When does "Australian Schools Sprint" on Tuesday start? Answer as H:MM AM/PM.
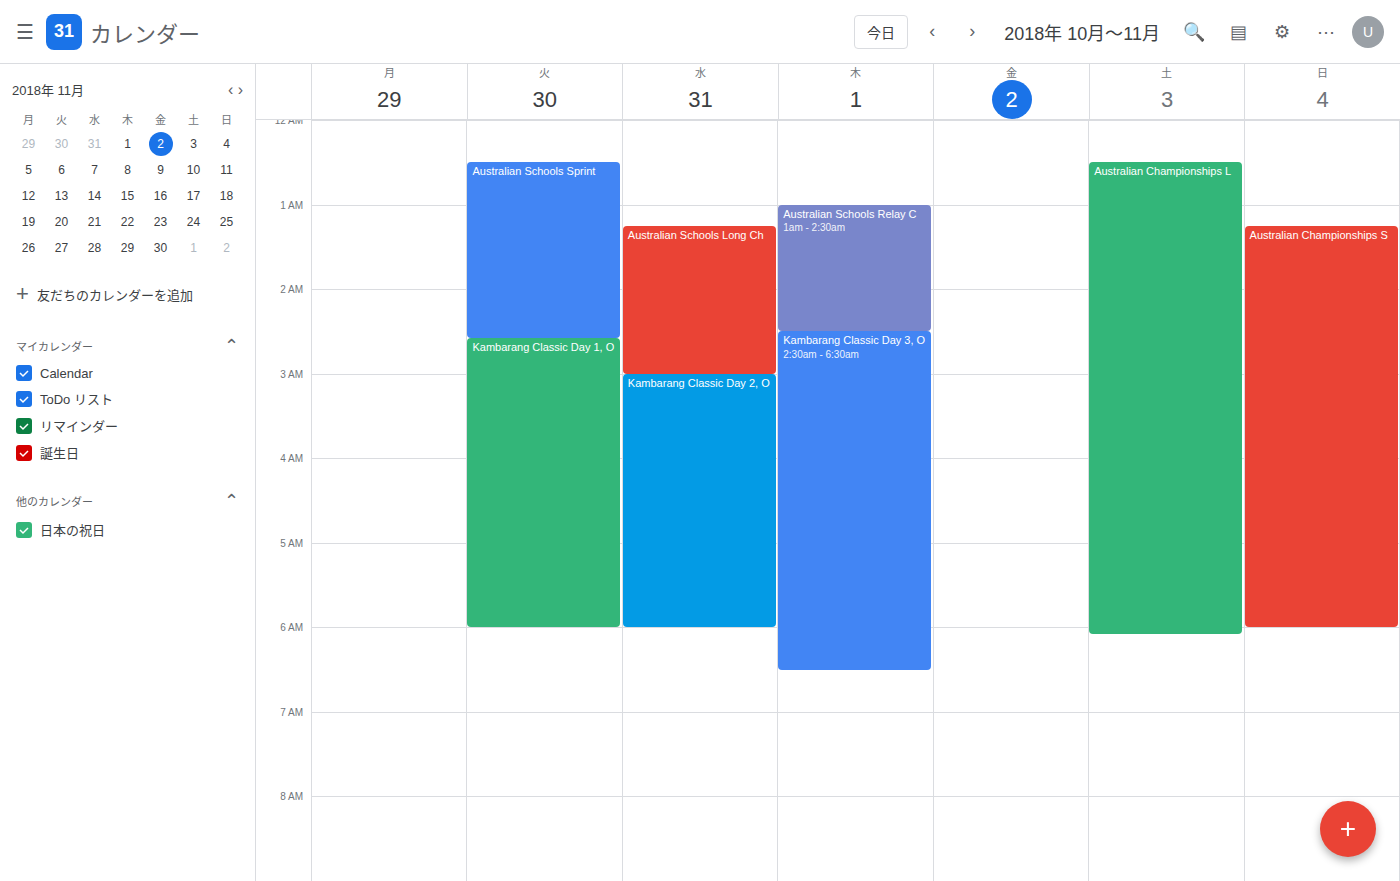
12:30 AM